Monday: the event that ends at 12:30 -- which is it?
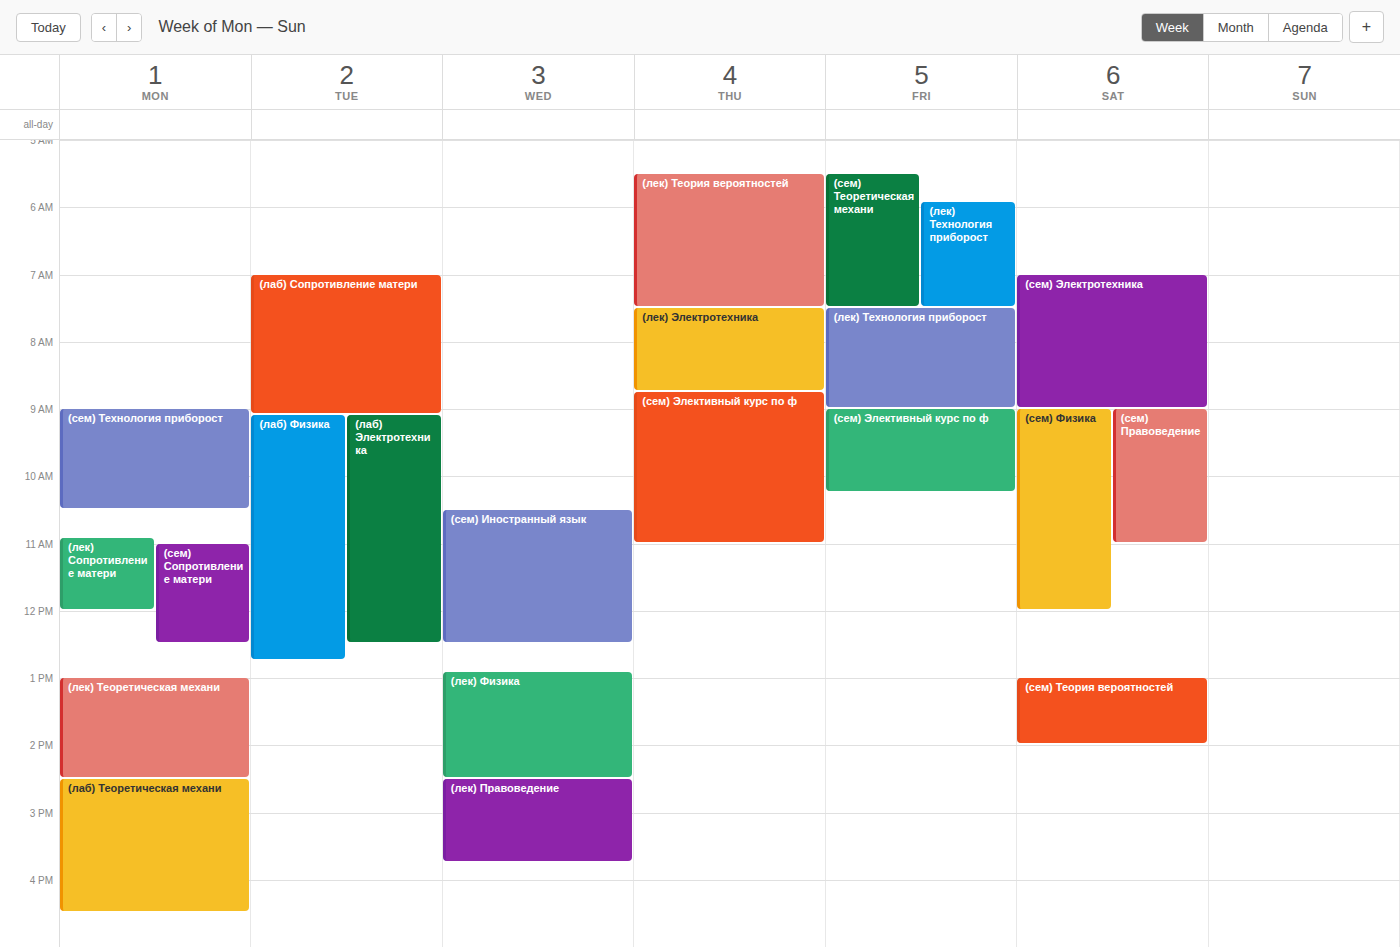
"(сем) Сопротивление матери"